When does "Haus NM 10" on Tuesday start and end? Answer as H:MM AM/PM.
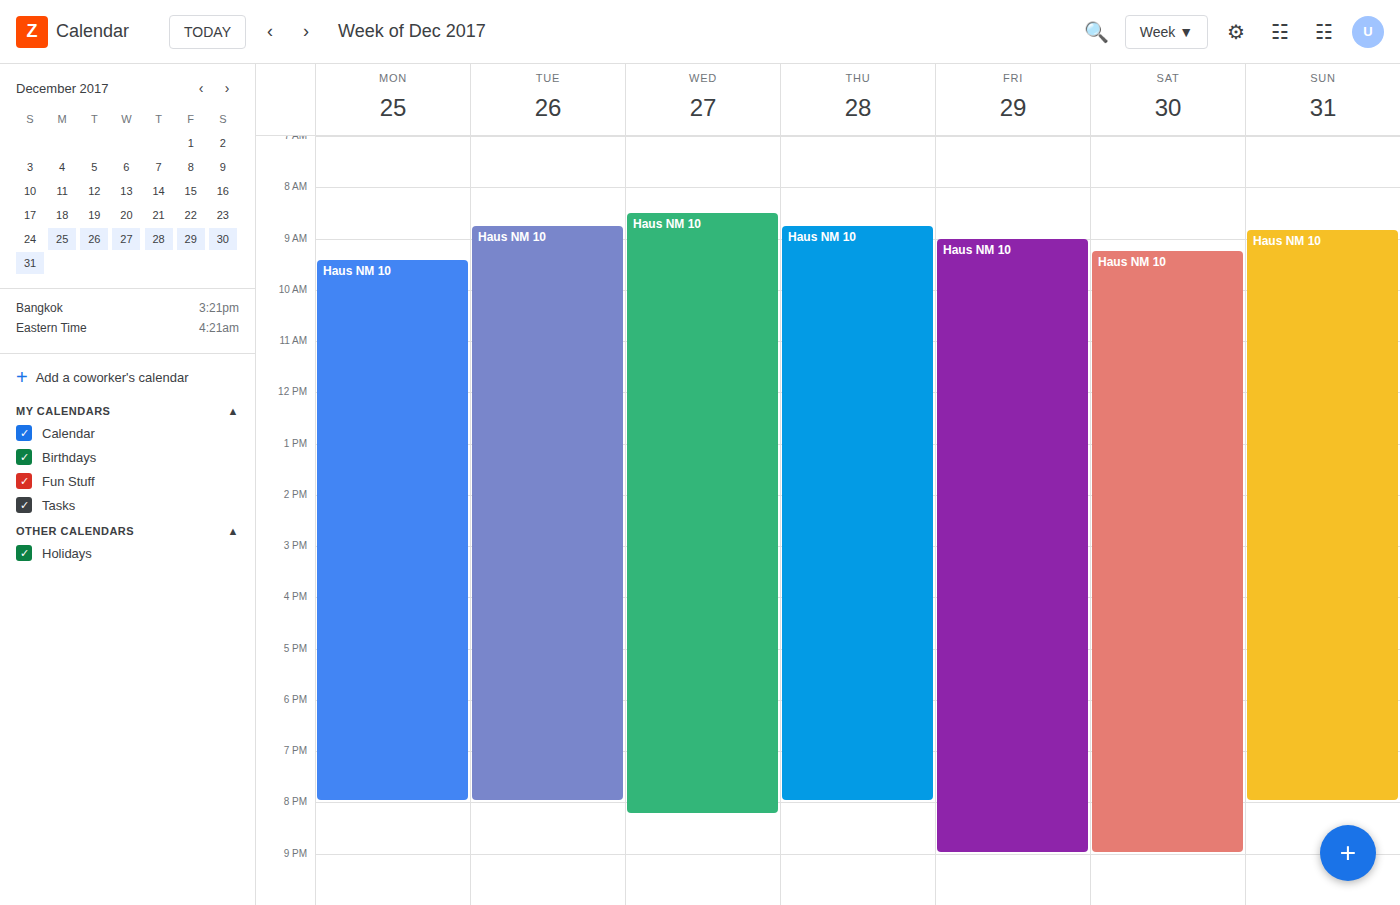
8:45 AM to 8:00 PM